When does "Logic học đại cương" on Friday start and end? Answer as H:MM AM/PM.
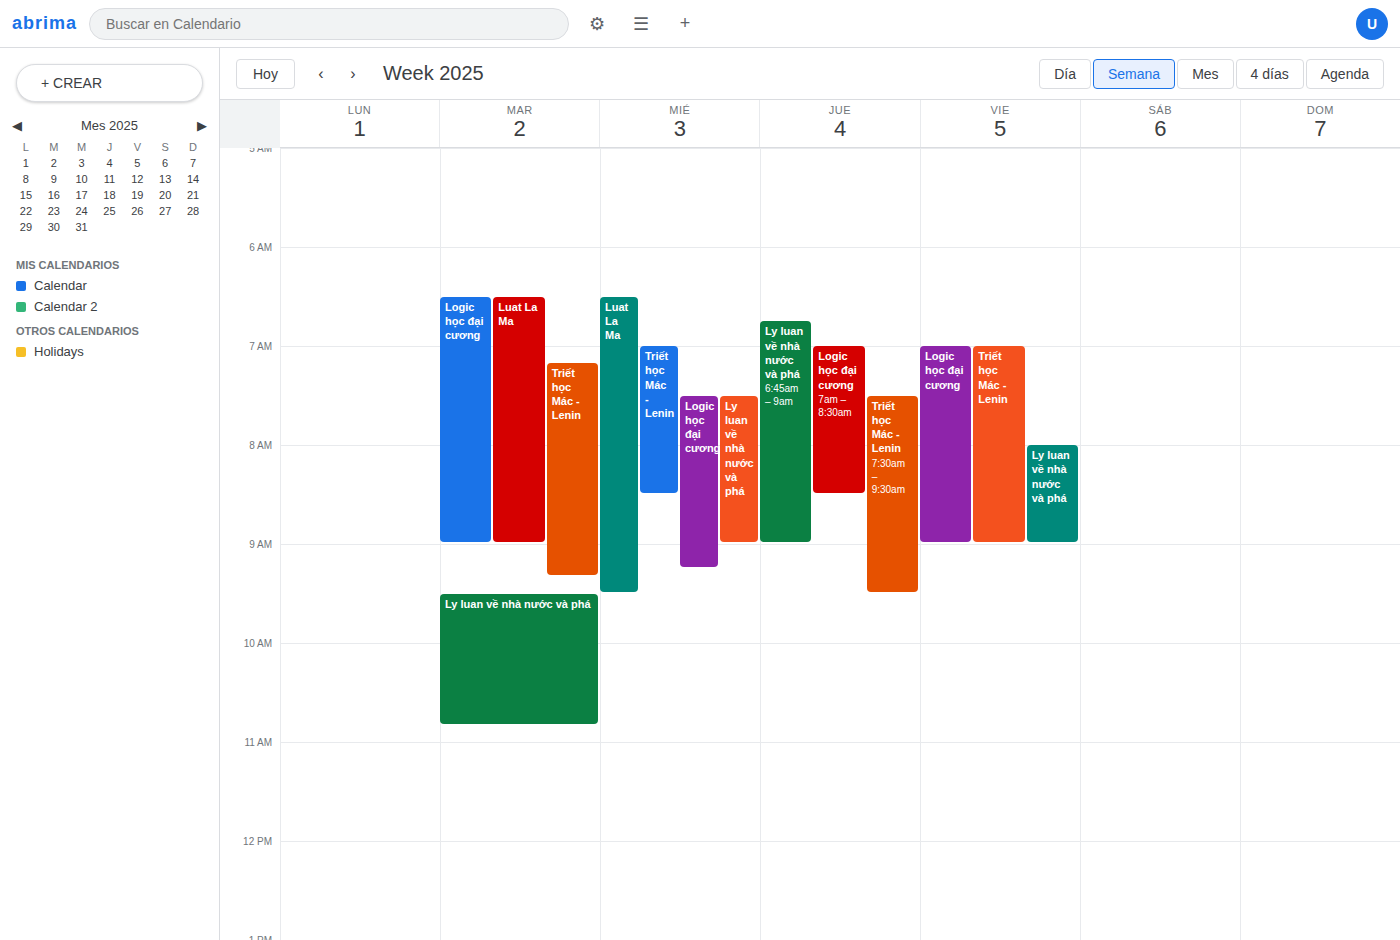
7:00 AM to 9:00 AM